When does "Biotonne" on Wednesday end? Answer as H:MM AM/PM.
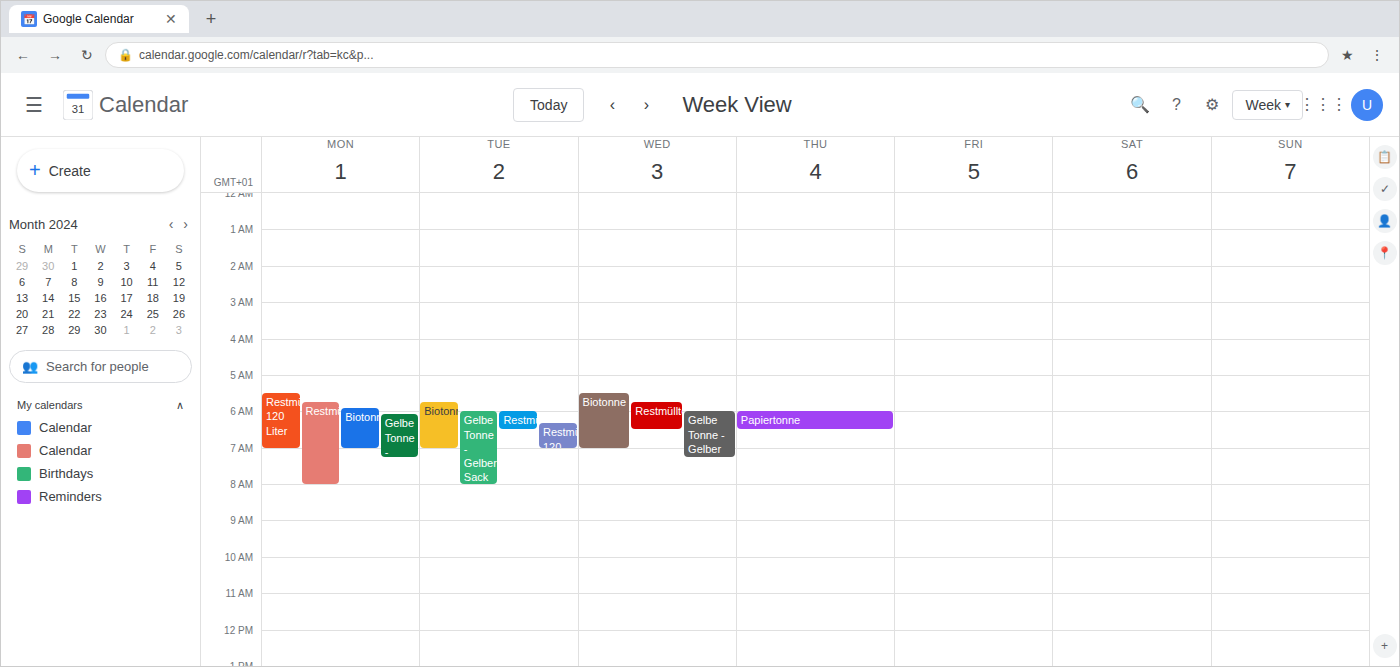
7:00 AM